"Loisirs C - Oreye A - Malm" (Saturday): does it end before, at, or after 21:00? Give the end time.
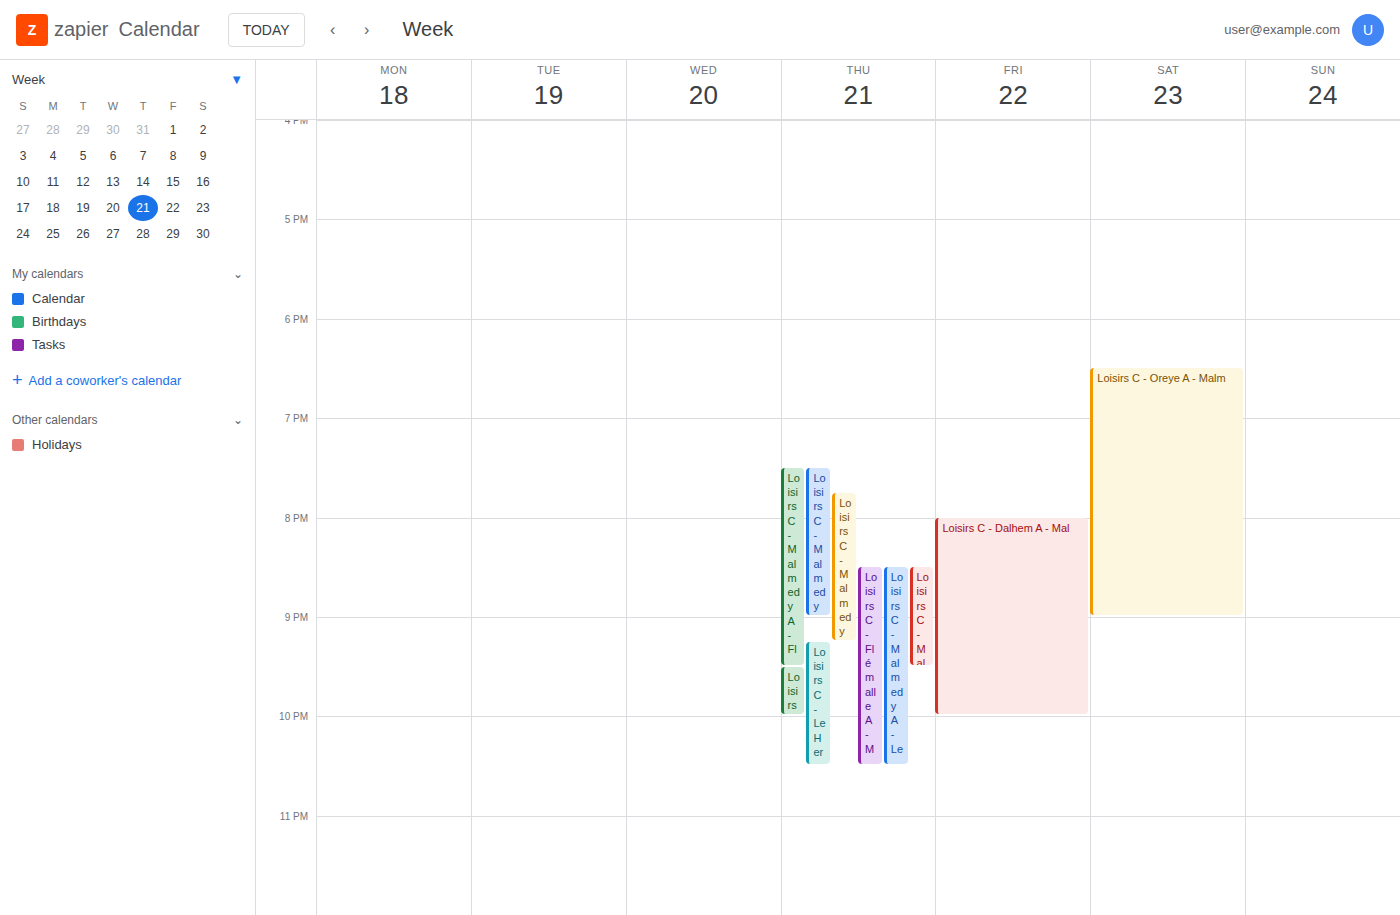
21:00 -- exactly at 21:00, on the 21:00 line.